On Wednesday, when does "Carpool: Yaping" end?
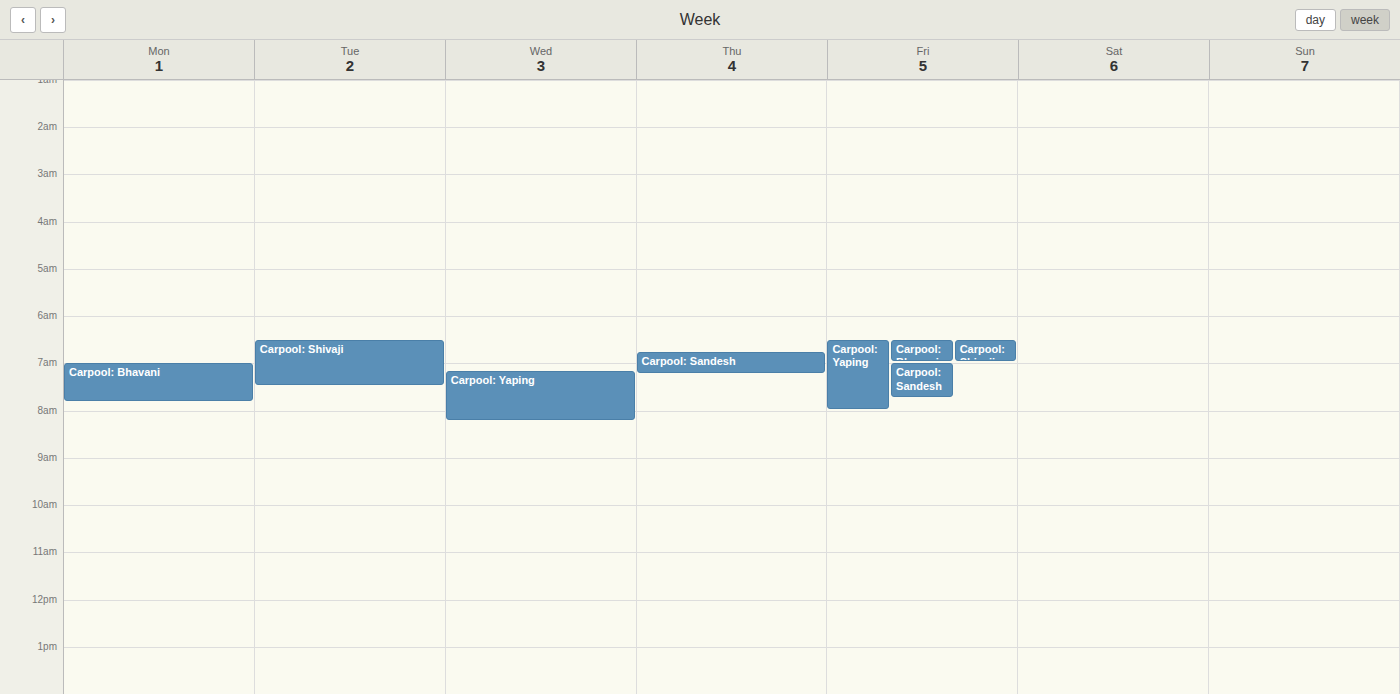
8:15 AM